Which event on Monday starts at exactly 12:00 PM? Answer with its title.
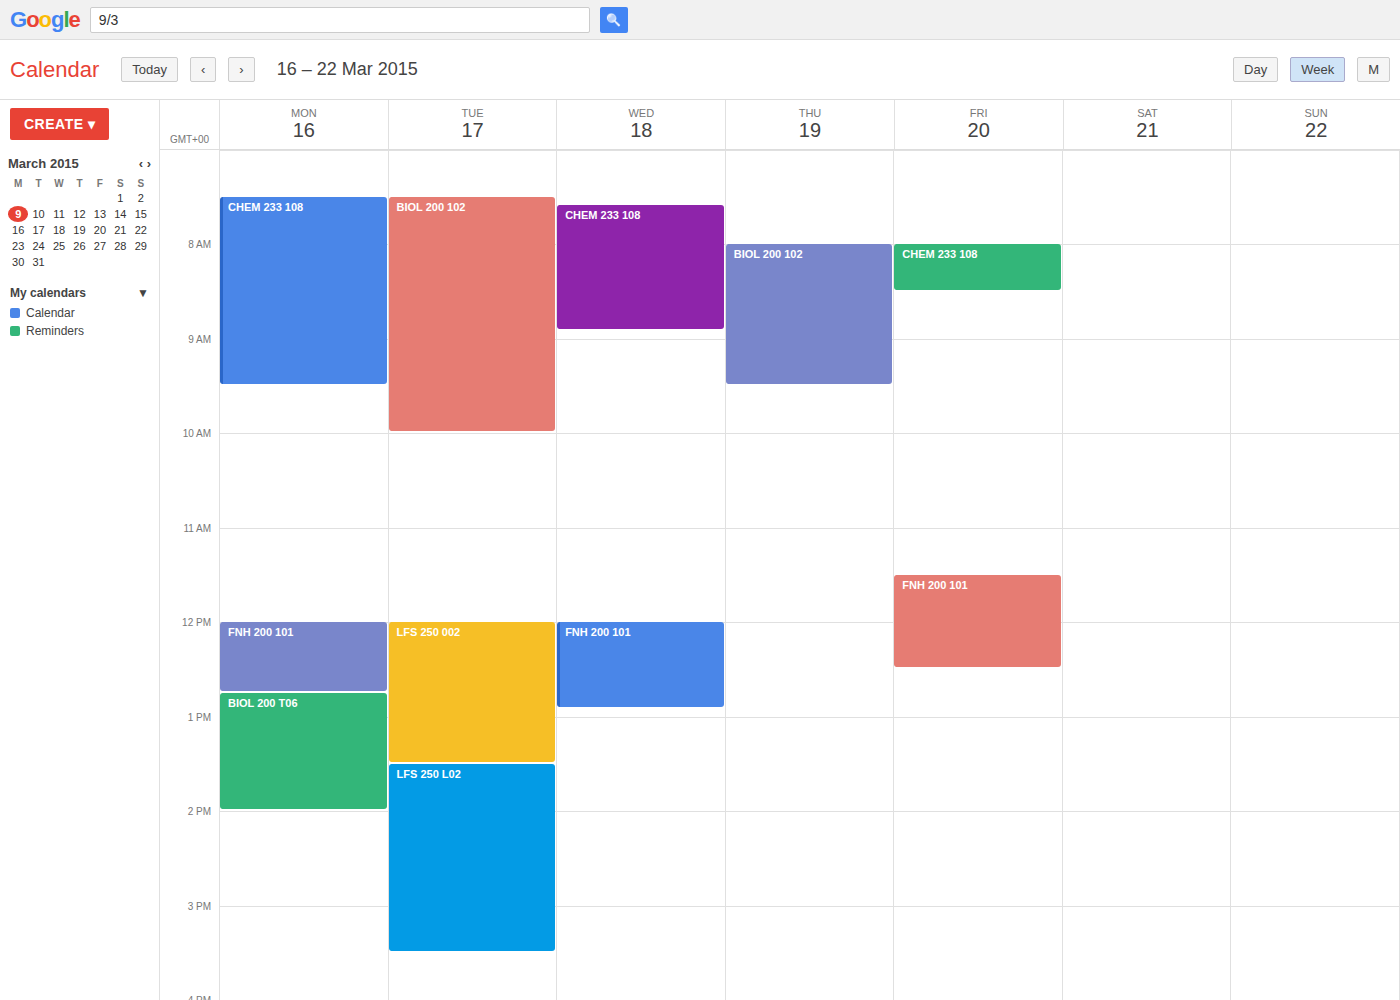
"FNH 200 101"